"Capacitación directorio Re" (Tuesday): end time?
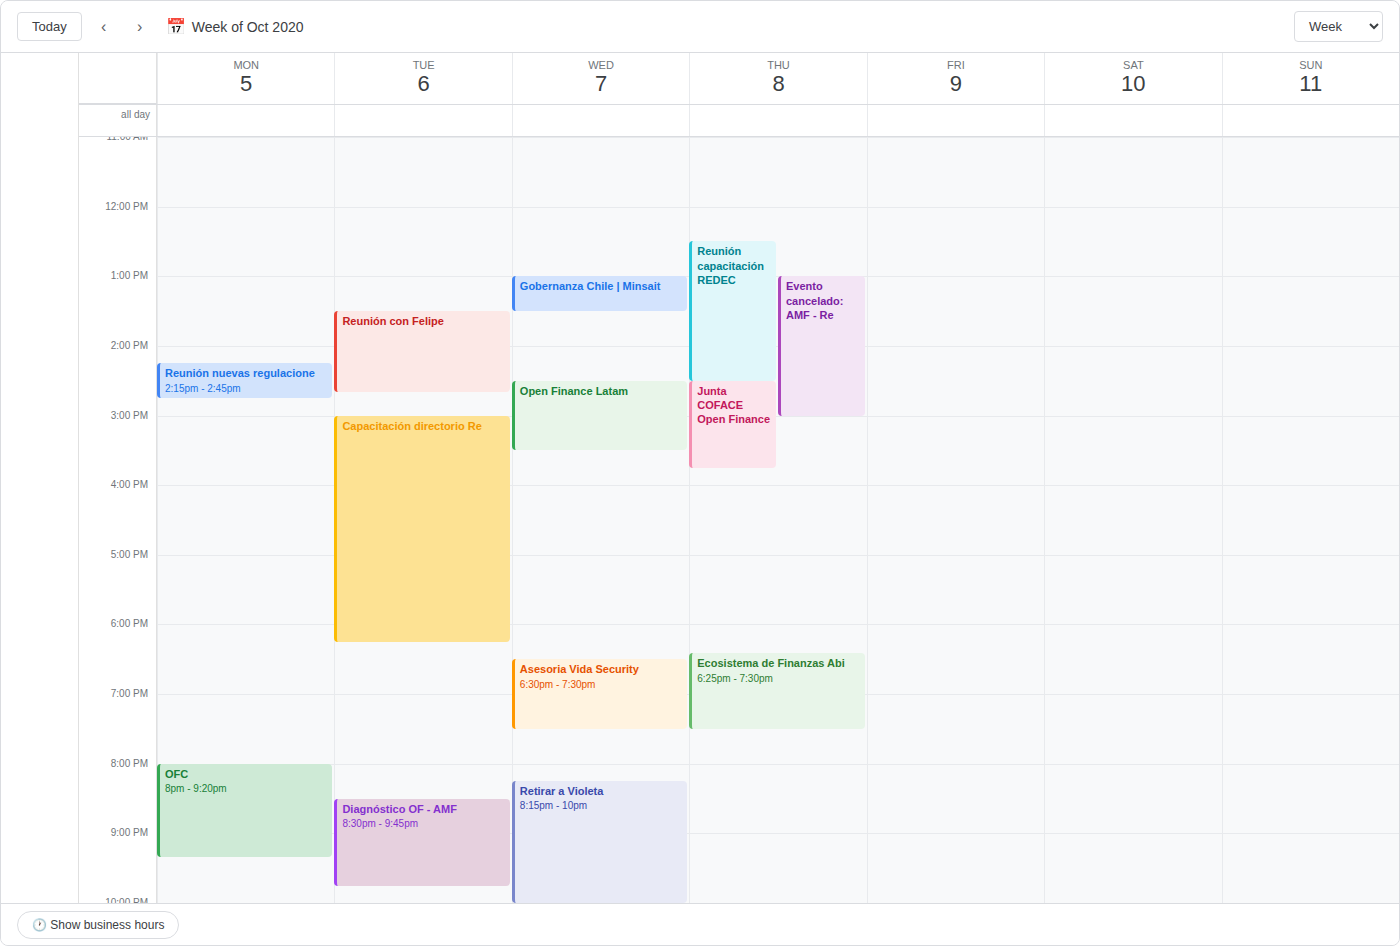
6:15 PM